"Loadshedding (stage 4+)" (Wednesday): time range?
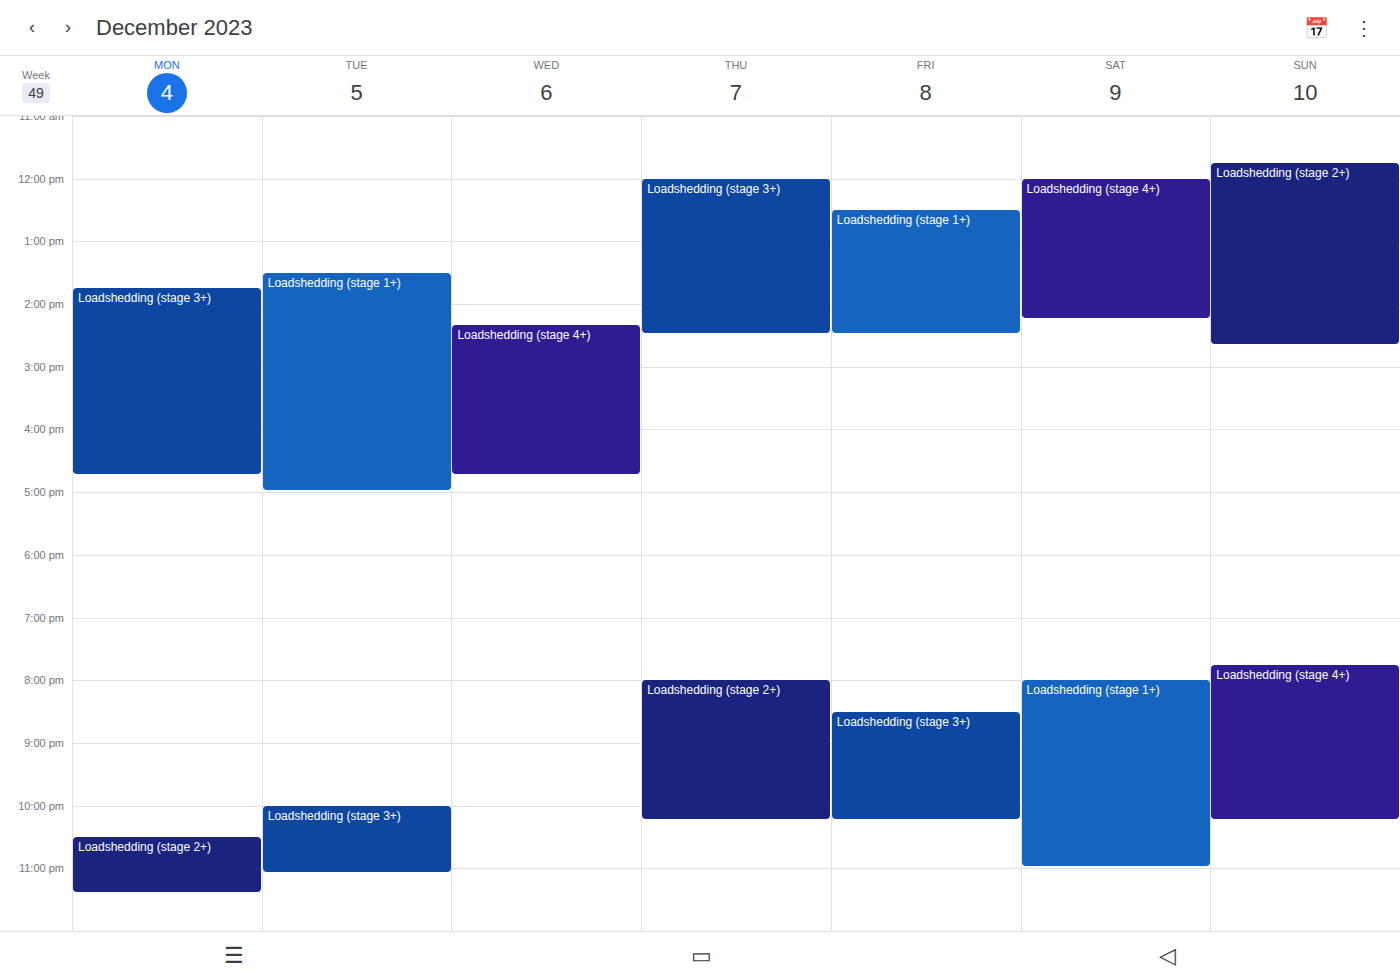
2:20 PM to 4:45 PM